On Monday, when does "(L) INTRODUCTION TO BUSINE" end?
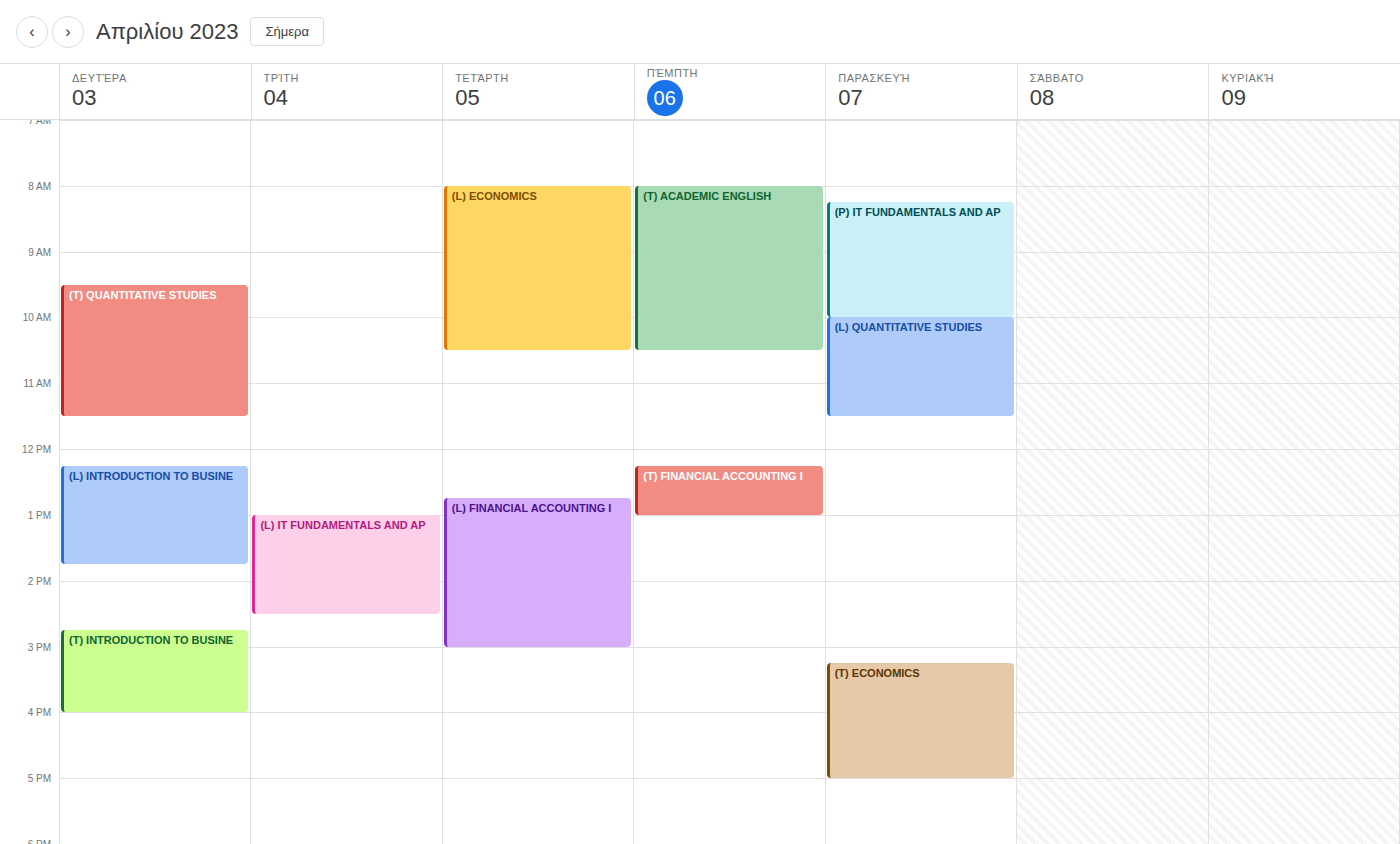
1:45 PM